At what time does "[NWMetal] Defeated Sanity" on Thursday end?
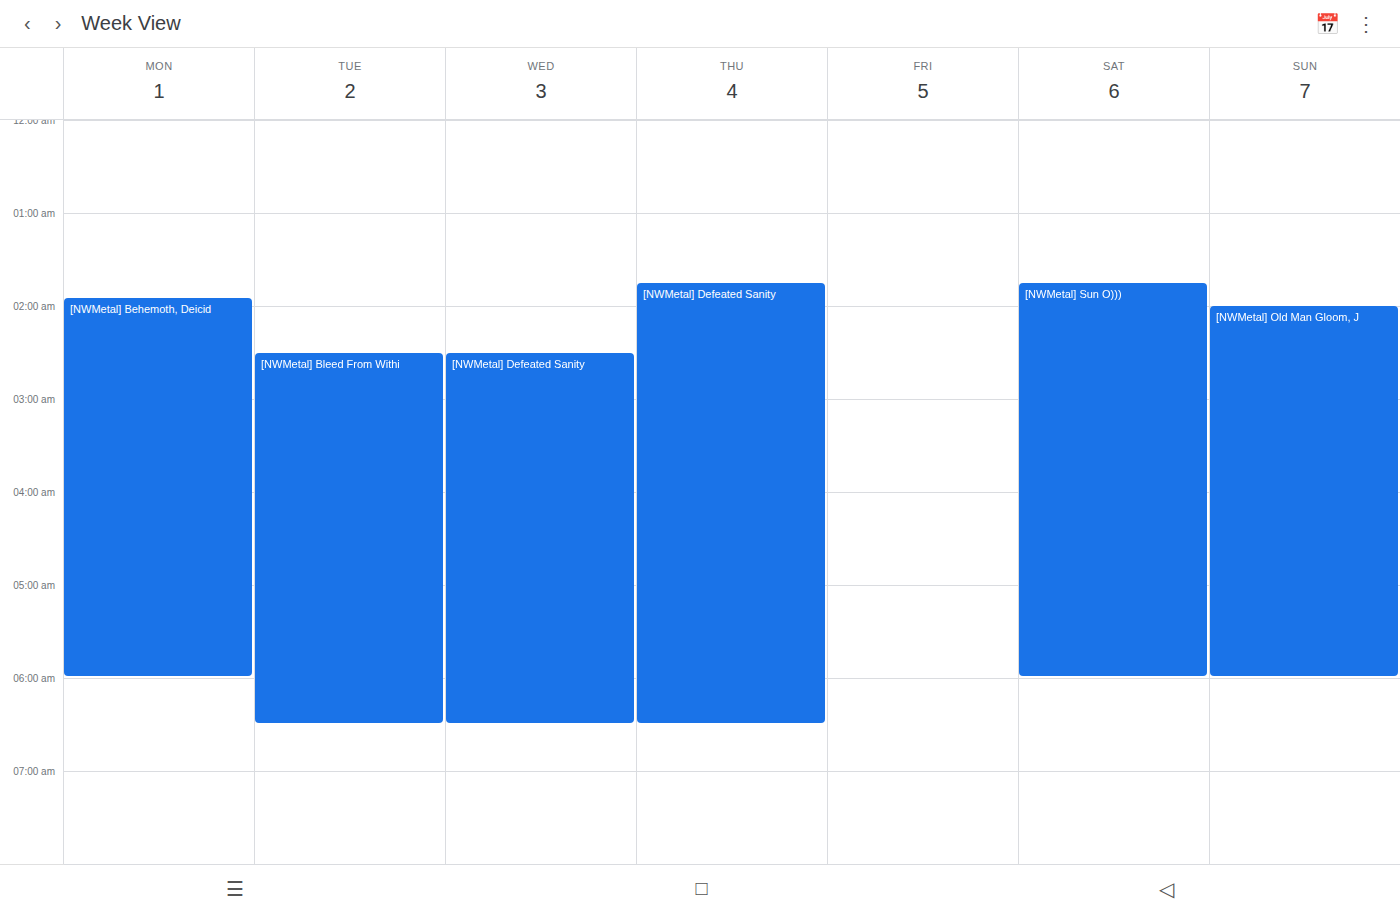
6:30 AM